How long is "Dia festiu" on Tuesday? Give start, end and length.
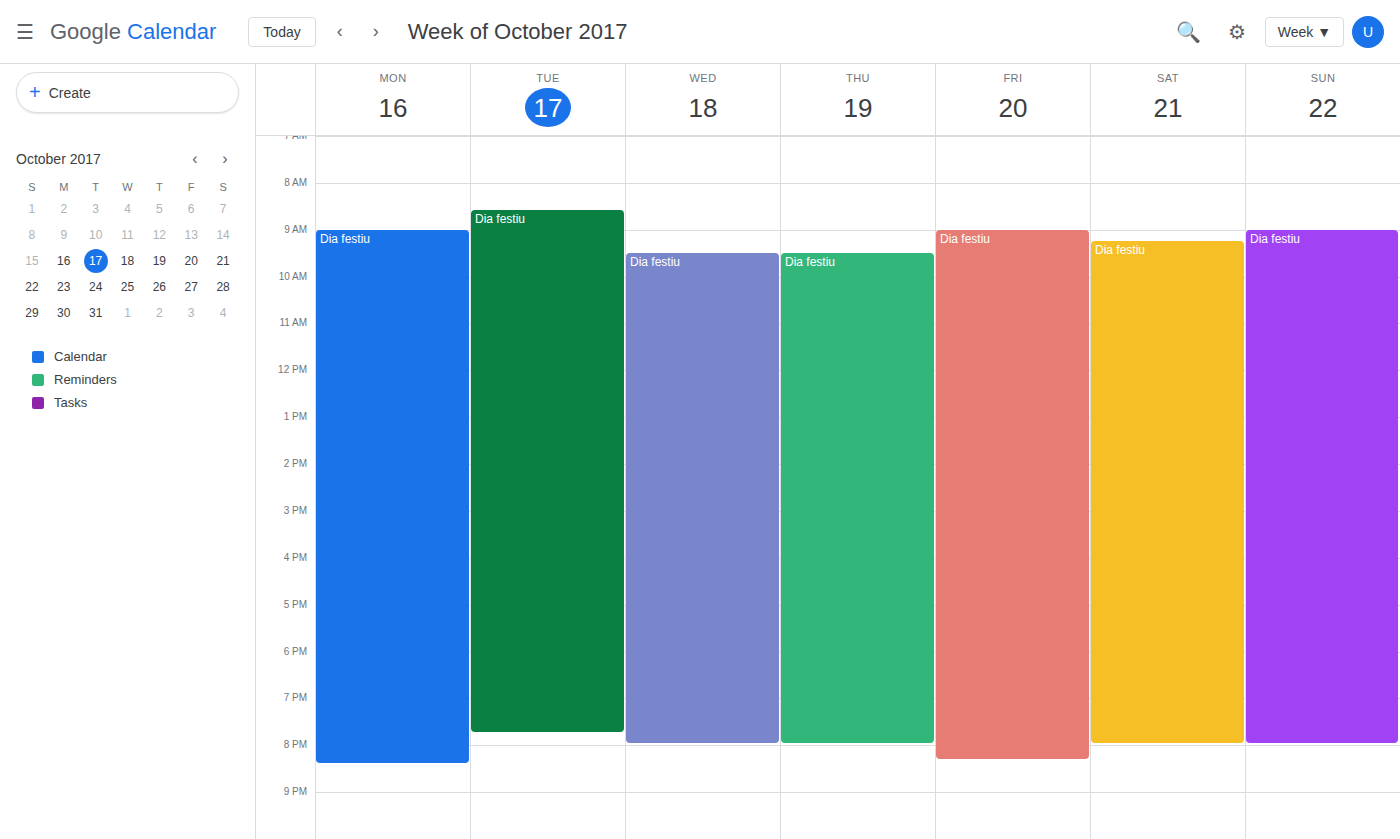
8:35 AM to 7:45 PM, 11 hours 10 minutes